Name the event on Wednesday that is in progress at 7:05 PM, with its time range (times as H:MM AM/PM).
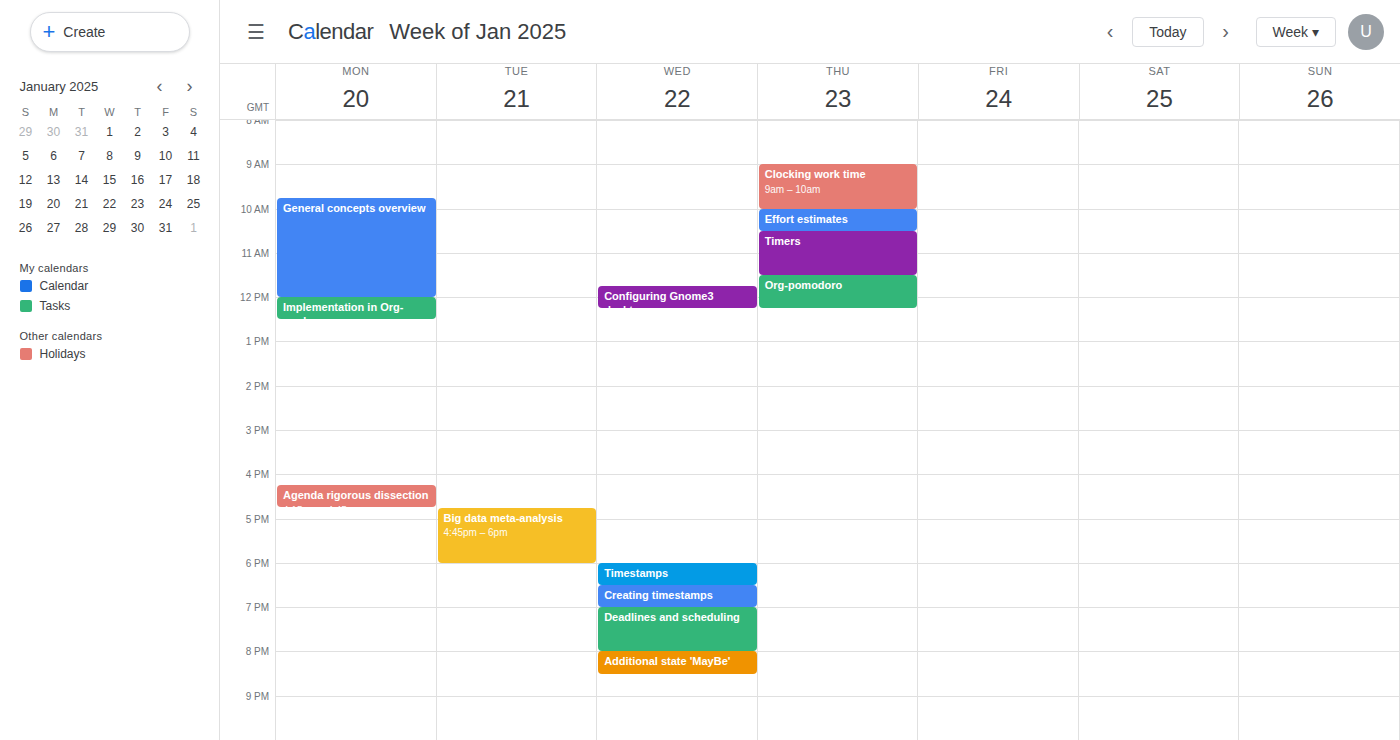
"Deadlines and scheduling", 7:00 PM to 8:00 PM